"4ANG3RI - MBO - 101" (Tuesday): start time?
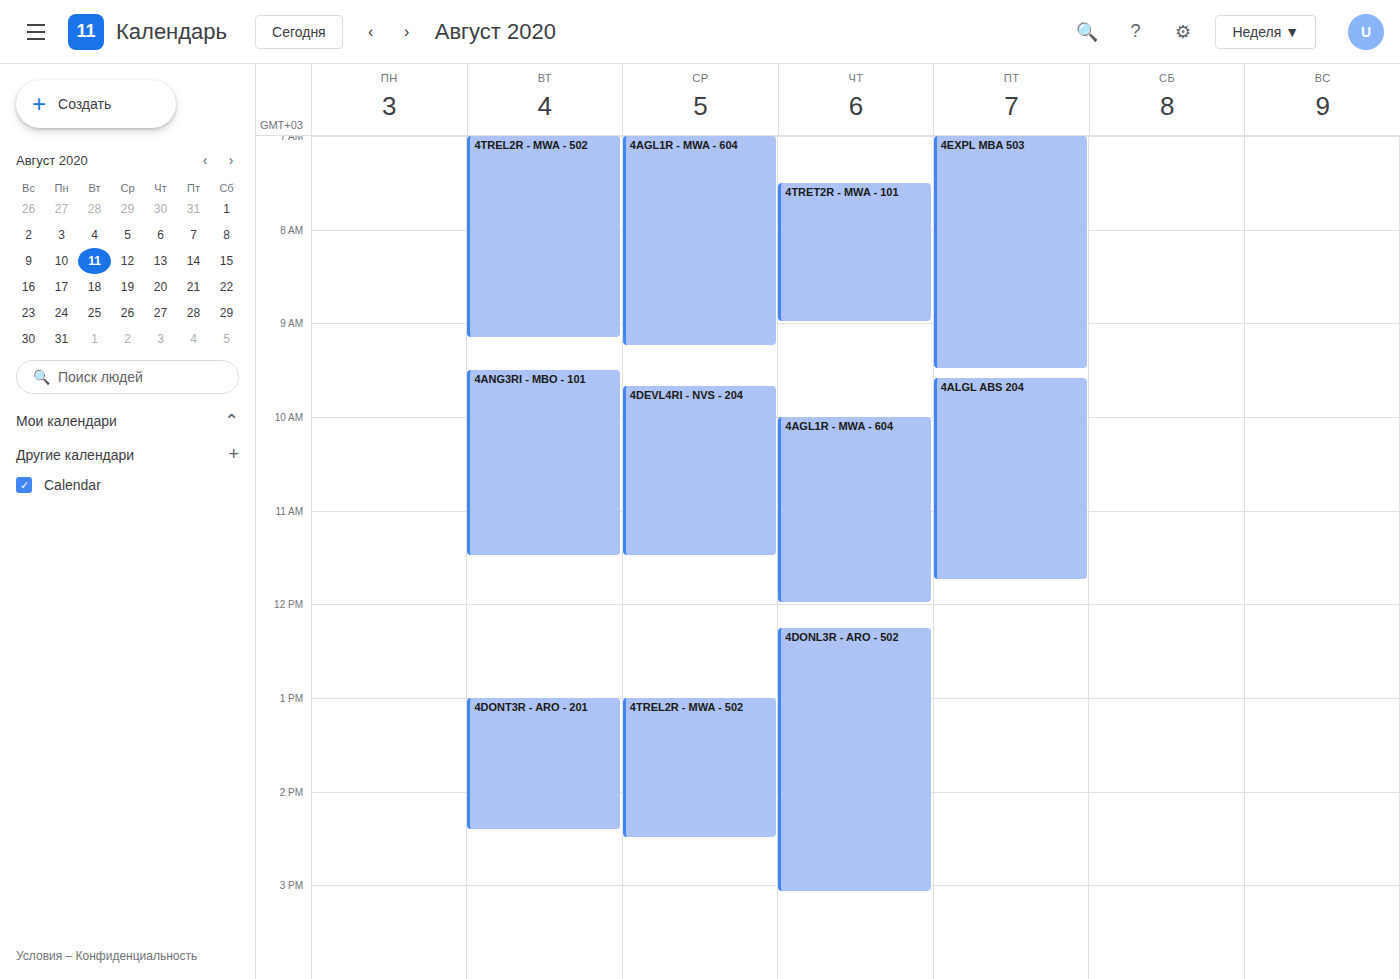
09:30